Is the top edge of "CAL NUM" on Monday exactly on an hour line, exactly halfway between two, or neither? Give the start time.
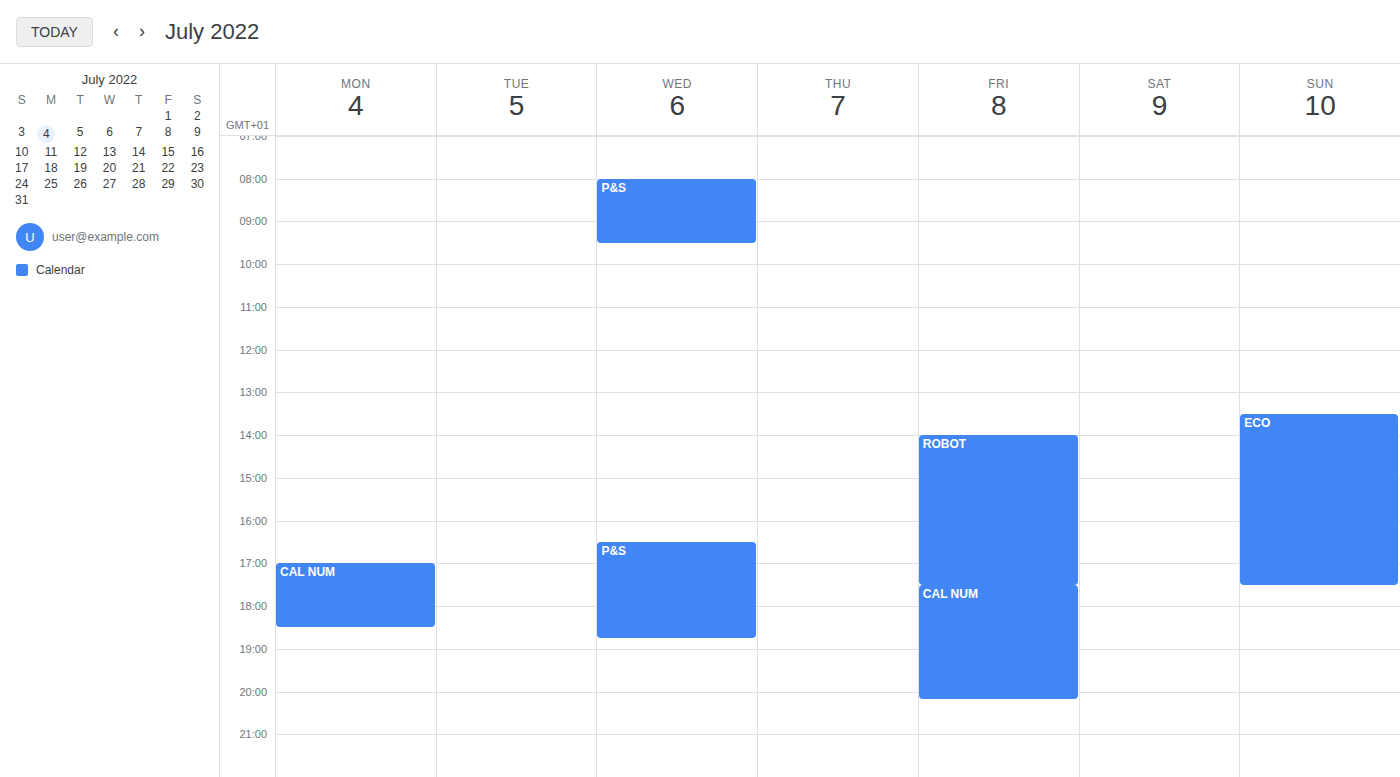
5:00 PM -- exactly on the 5 PM line.